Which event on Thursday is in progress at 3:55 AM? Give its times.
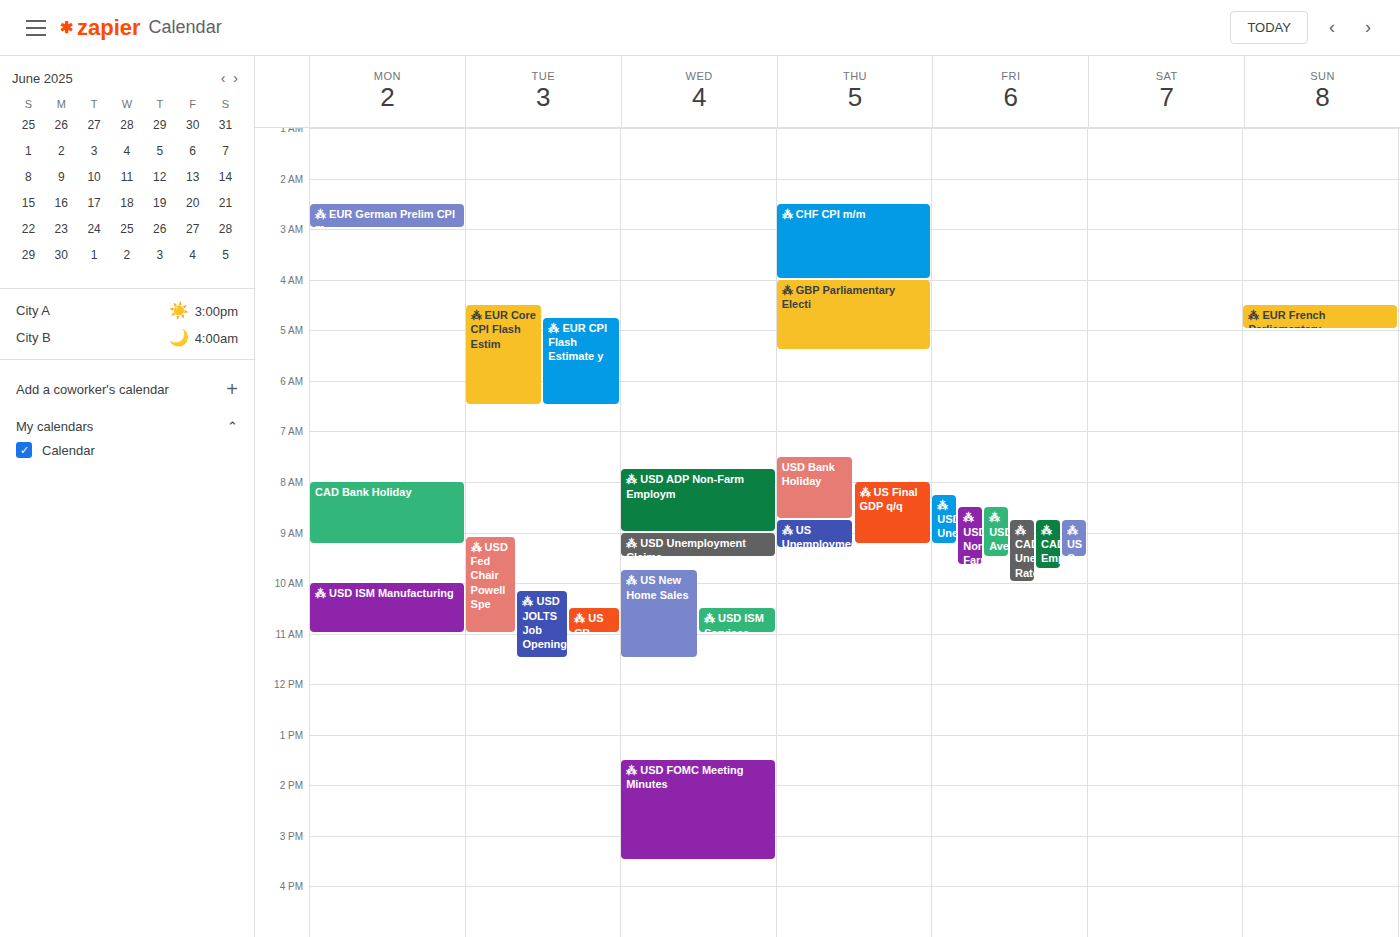
"⁂ CHF CPI m/m", 2:30 AM to 4:00 AM